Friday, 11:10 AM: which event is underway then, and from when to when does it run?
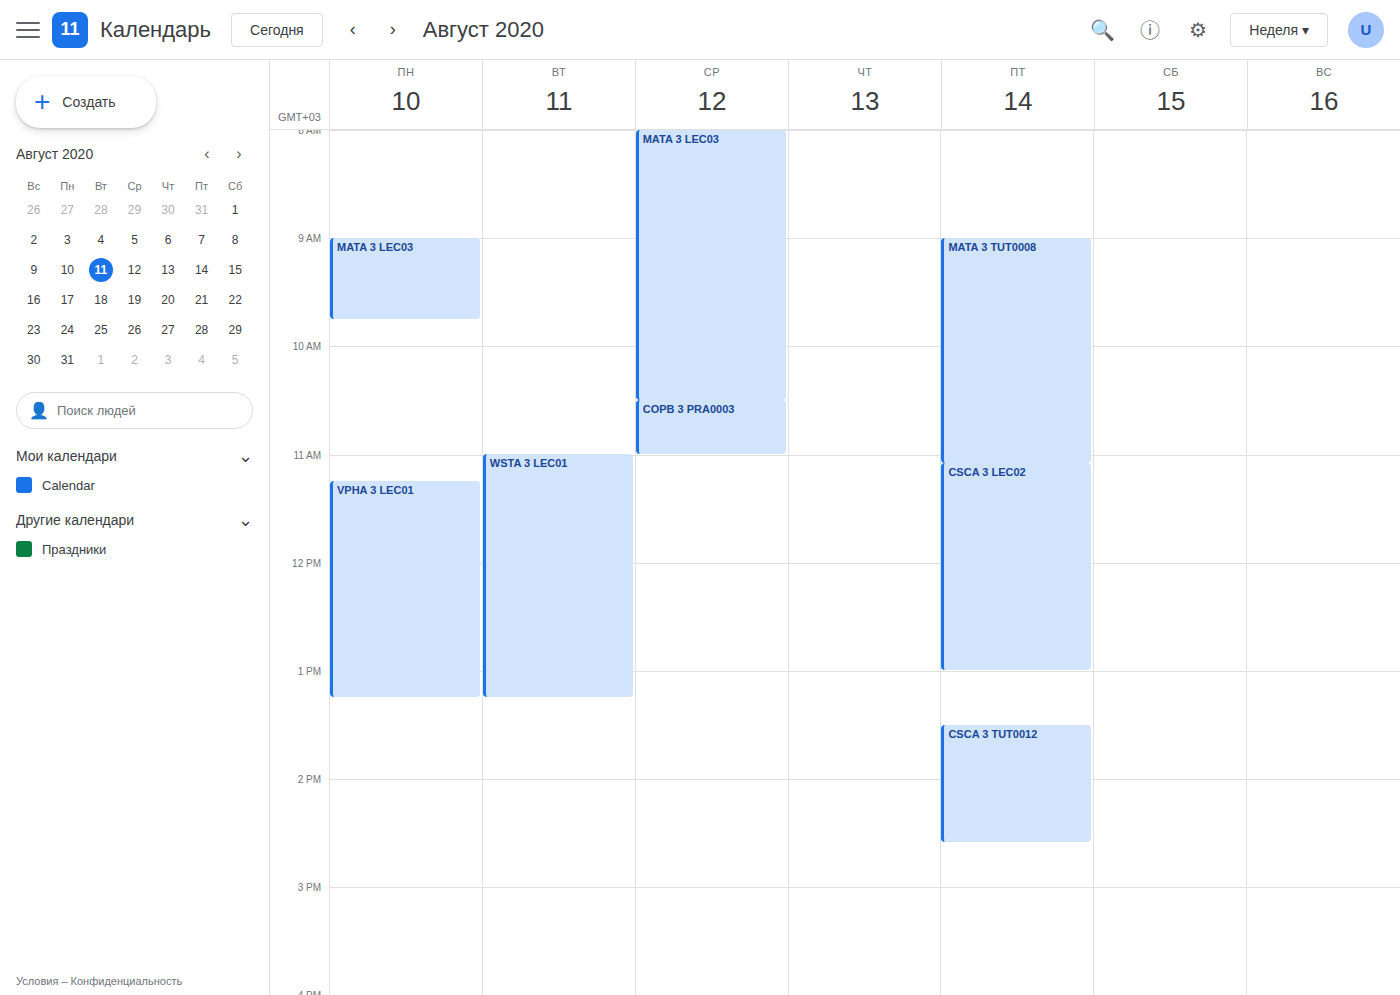
"CSCA 3 LEC02", 11:05 AM to 1:00 PM